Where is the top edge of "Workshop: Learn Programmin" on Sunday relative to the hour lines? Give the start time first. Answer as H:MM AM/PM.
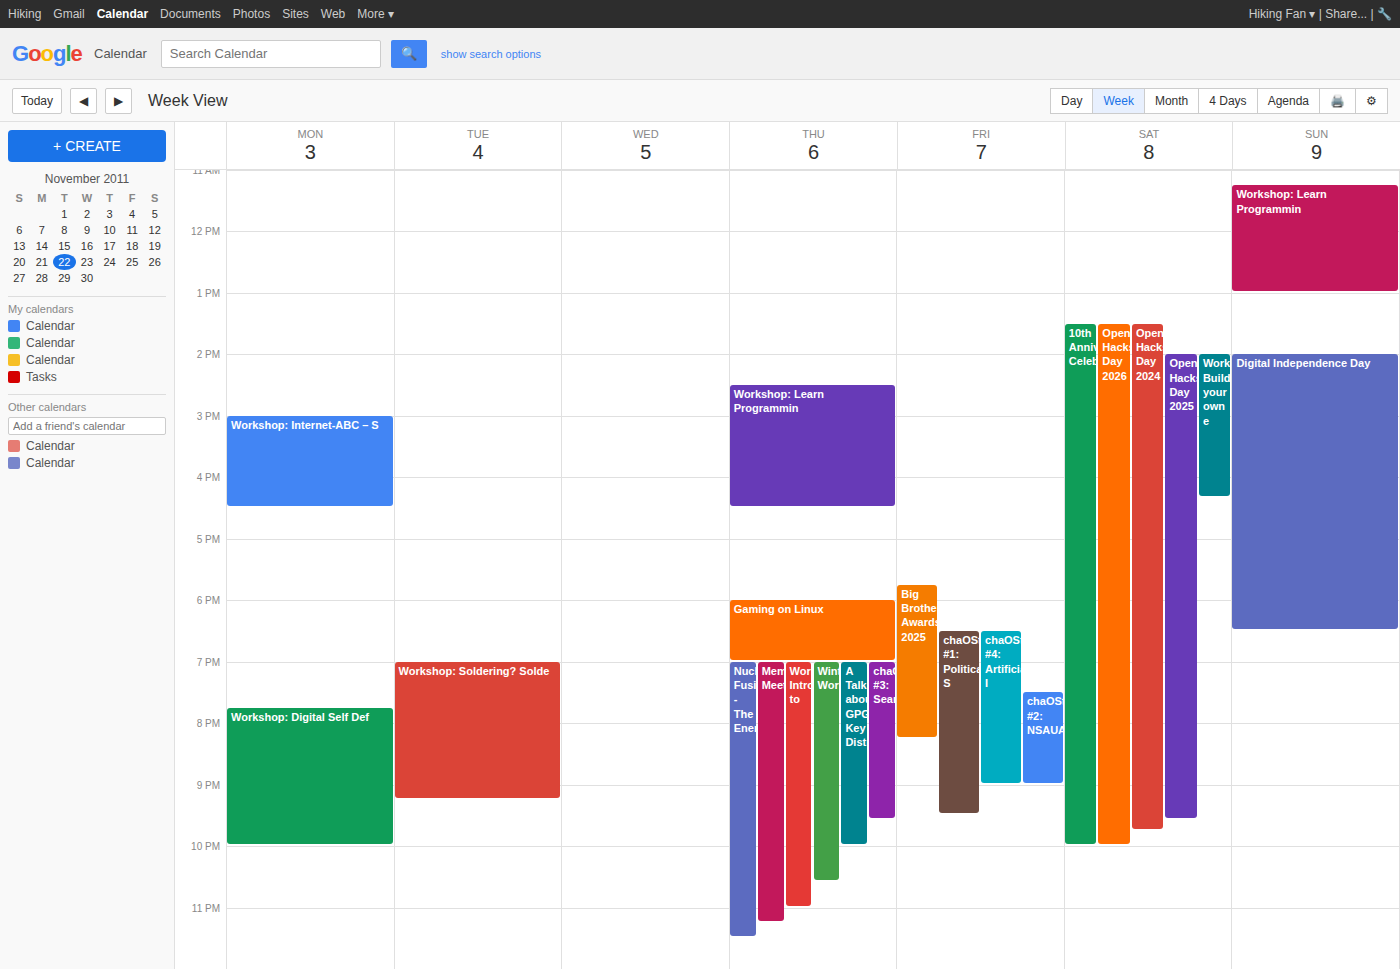
11:15 AM -- neither: a quarter of the way from the 11 AM line to the 12 PM line.